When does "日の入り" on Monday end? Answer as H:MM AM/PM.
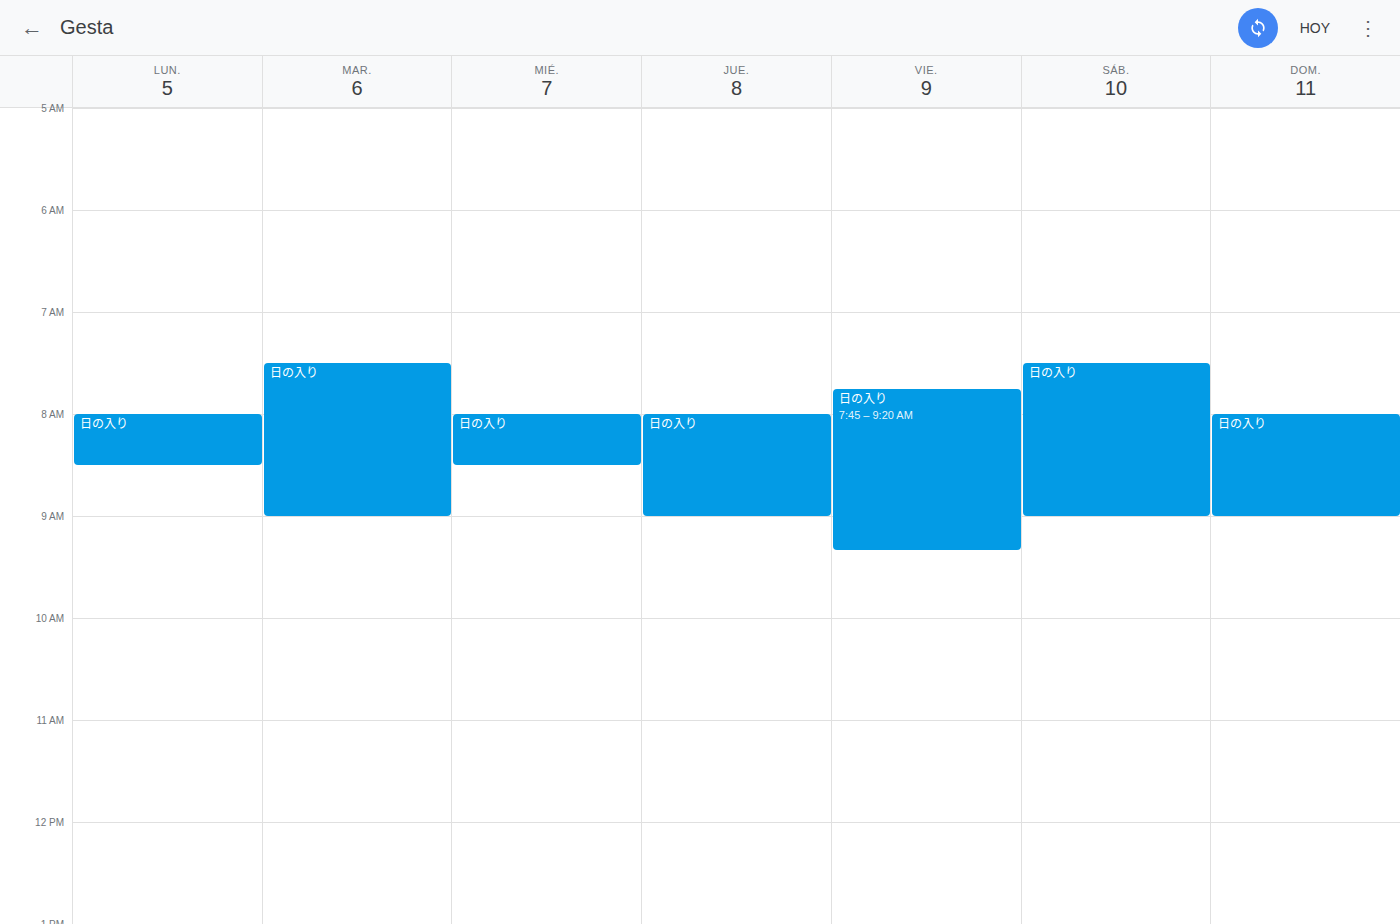
8:30 AM